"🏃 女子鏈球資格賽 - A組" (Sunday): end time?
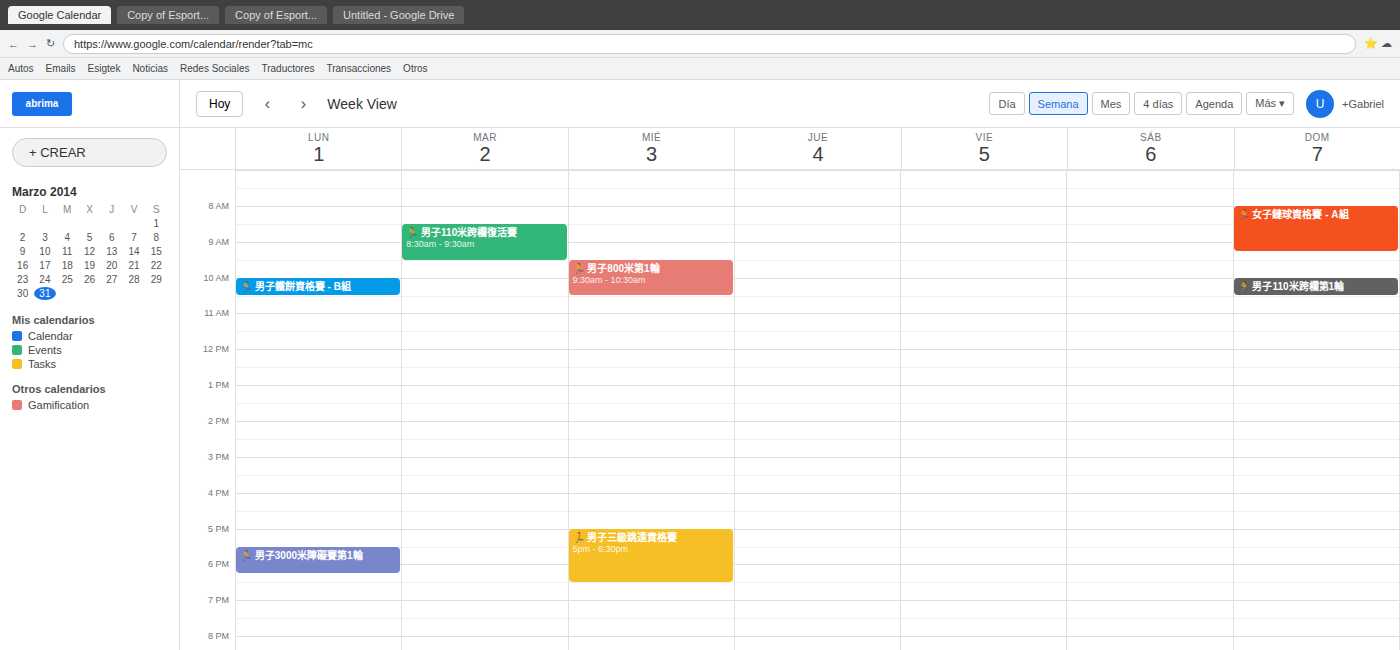
09:15